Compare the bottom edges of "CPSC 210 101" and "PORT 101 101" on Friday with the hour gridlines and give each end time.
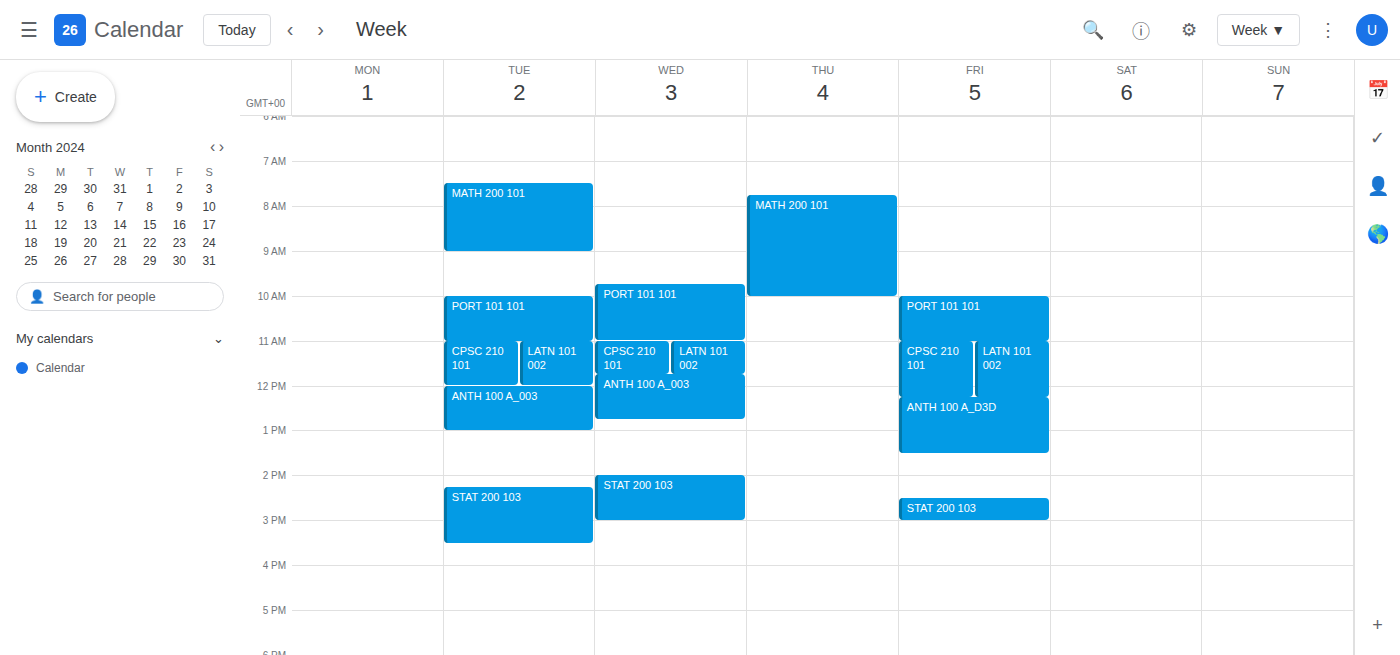
"CPSC 210 101": 12:15 PM, neither: a quarter of the way from the 12 PM line to the 1 PM line. "PORT 101 101": 11:00 AM, exactly on the 11 AM line.